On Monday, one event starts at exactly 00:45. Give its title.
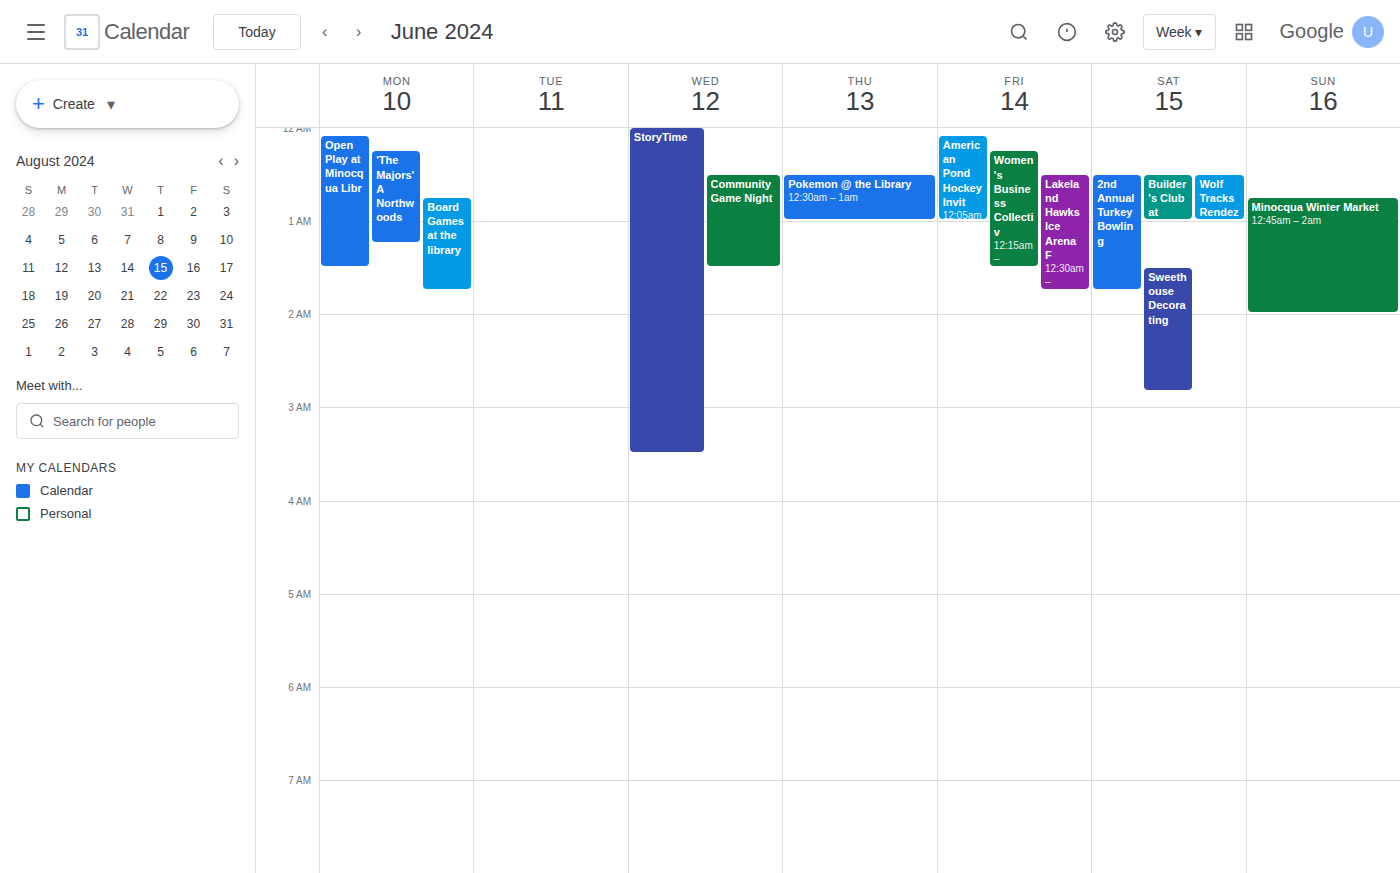
"Board Games at the library"